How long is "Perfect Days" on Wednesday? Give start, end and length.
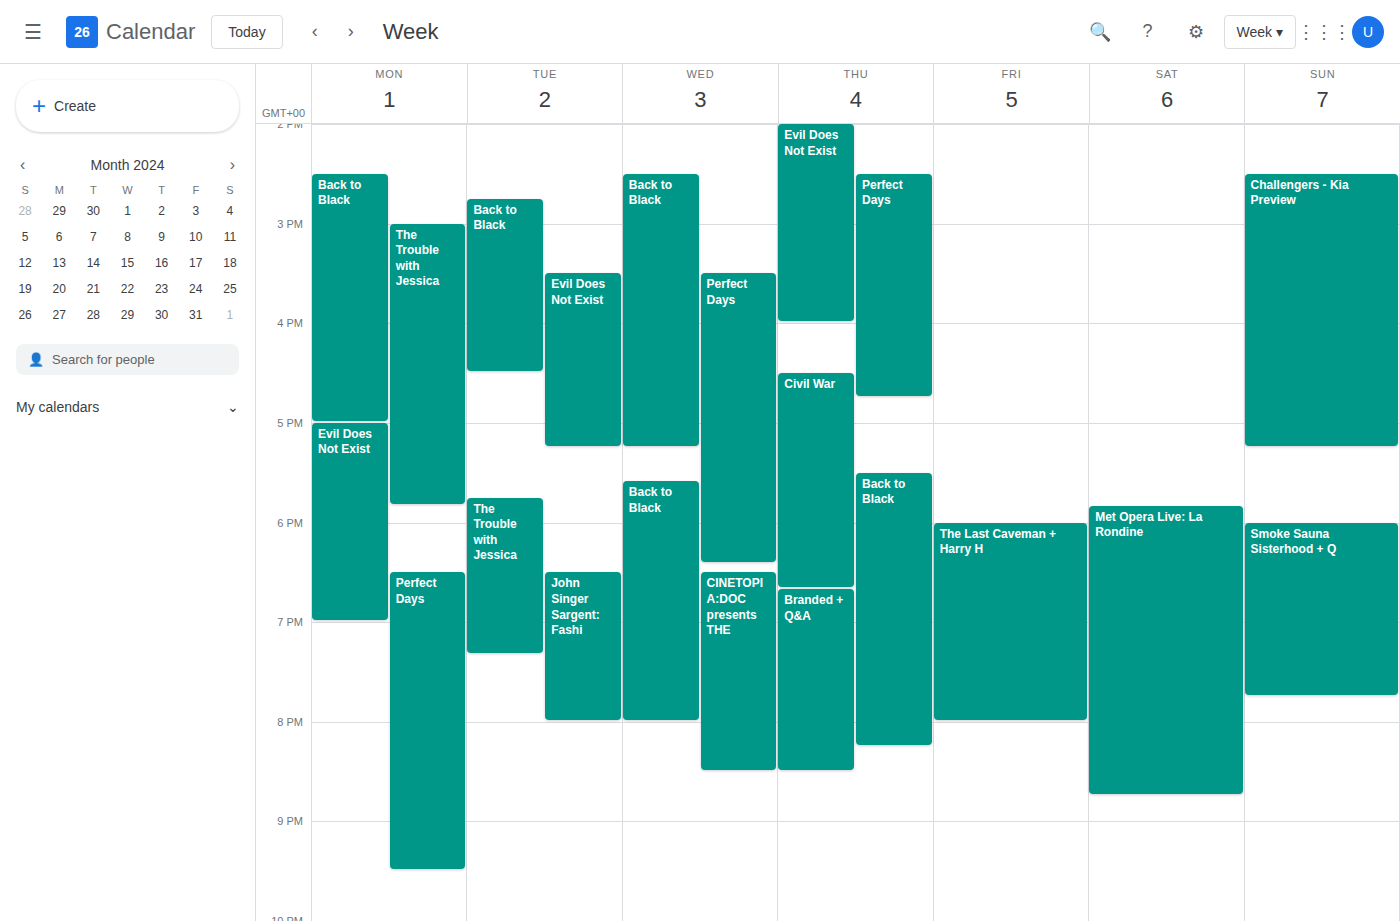
3:30 PM to 6:25 PM, 2 hours 55 minutes